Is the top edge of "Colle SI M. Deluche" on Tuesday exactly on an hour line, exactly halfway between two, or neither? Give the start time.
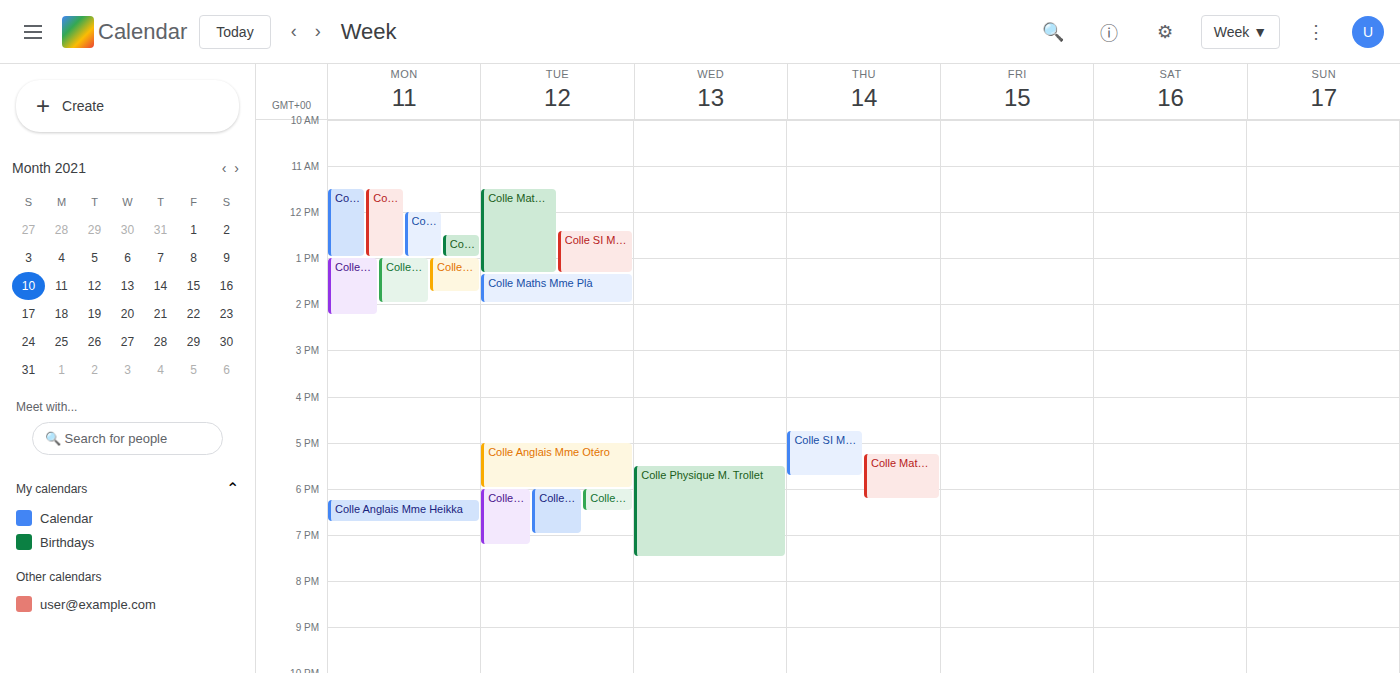
6:00 PM -- exactly on the 6 PM line.